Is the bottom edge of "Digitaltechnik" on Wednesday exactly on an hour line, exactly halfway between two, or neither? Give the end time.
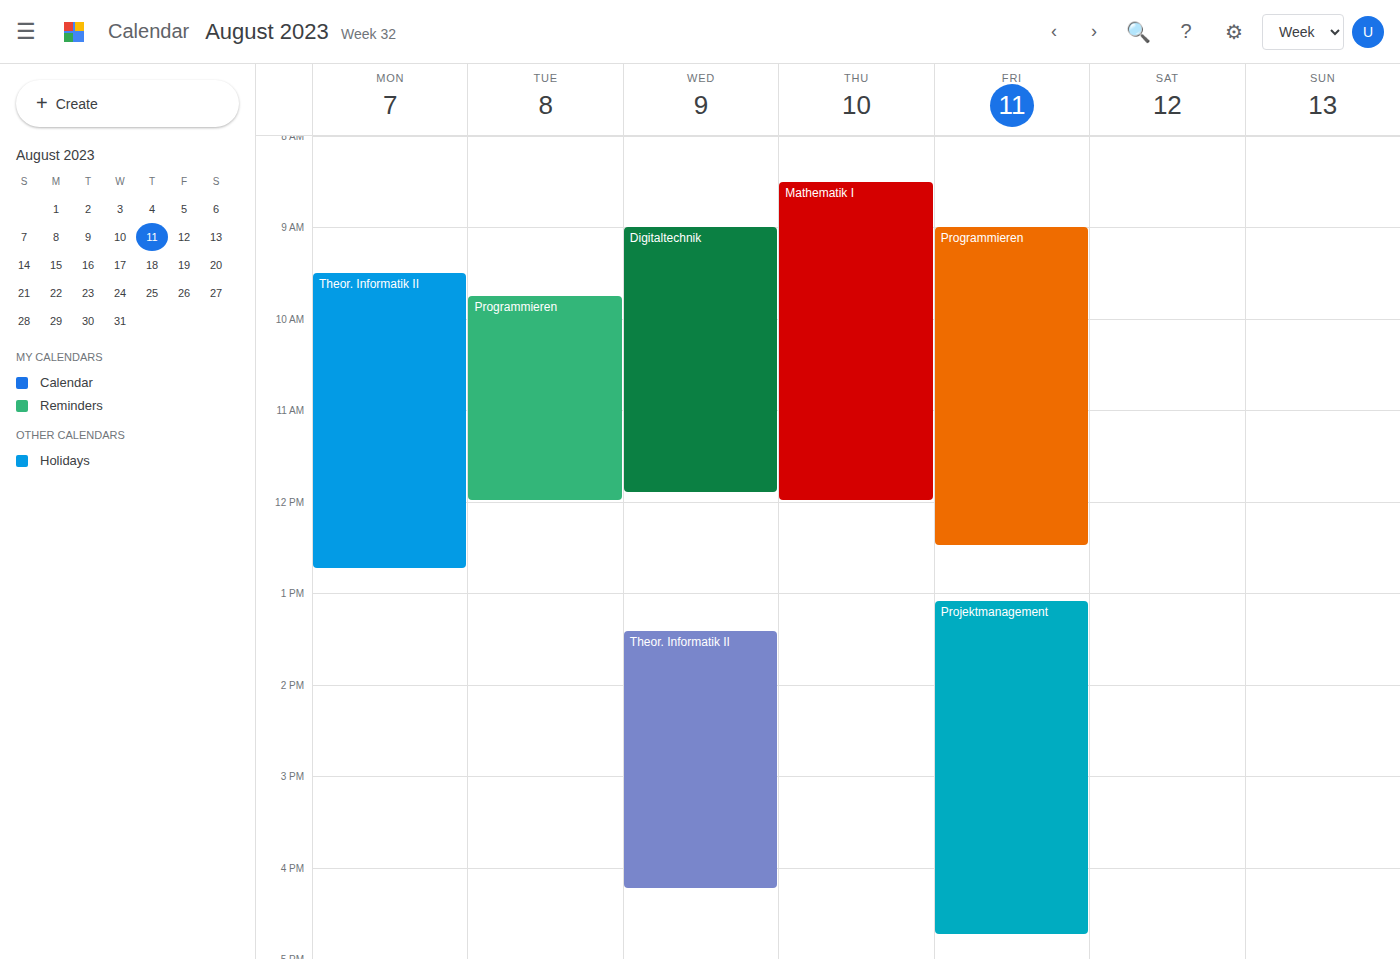
11:55 AM -- neither: 55 minutes below the 11 AM line and 5 minutes above the 12 PM line.